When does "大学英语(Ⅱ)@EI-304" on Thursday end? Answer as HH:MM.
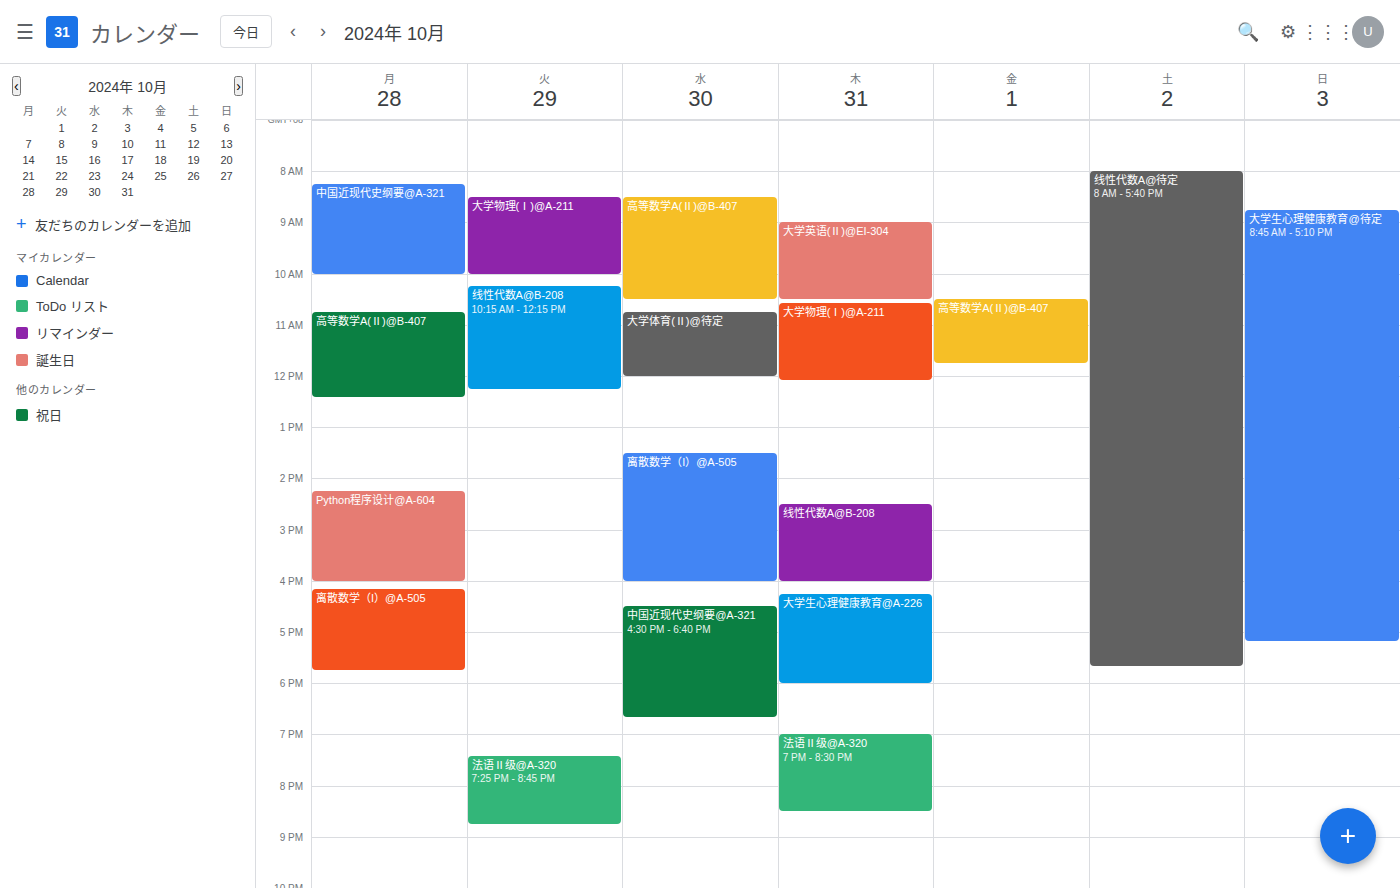
10:30